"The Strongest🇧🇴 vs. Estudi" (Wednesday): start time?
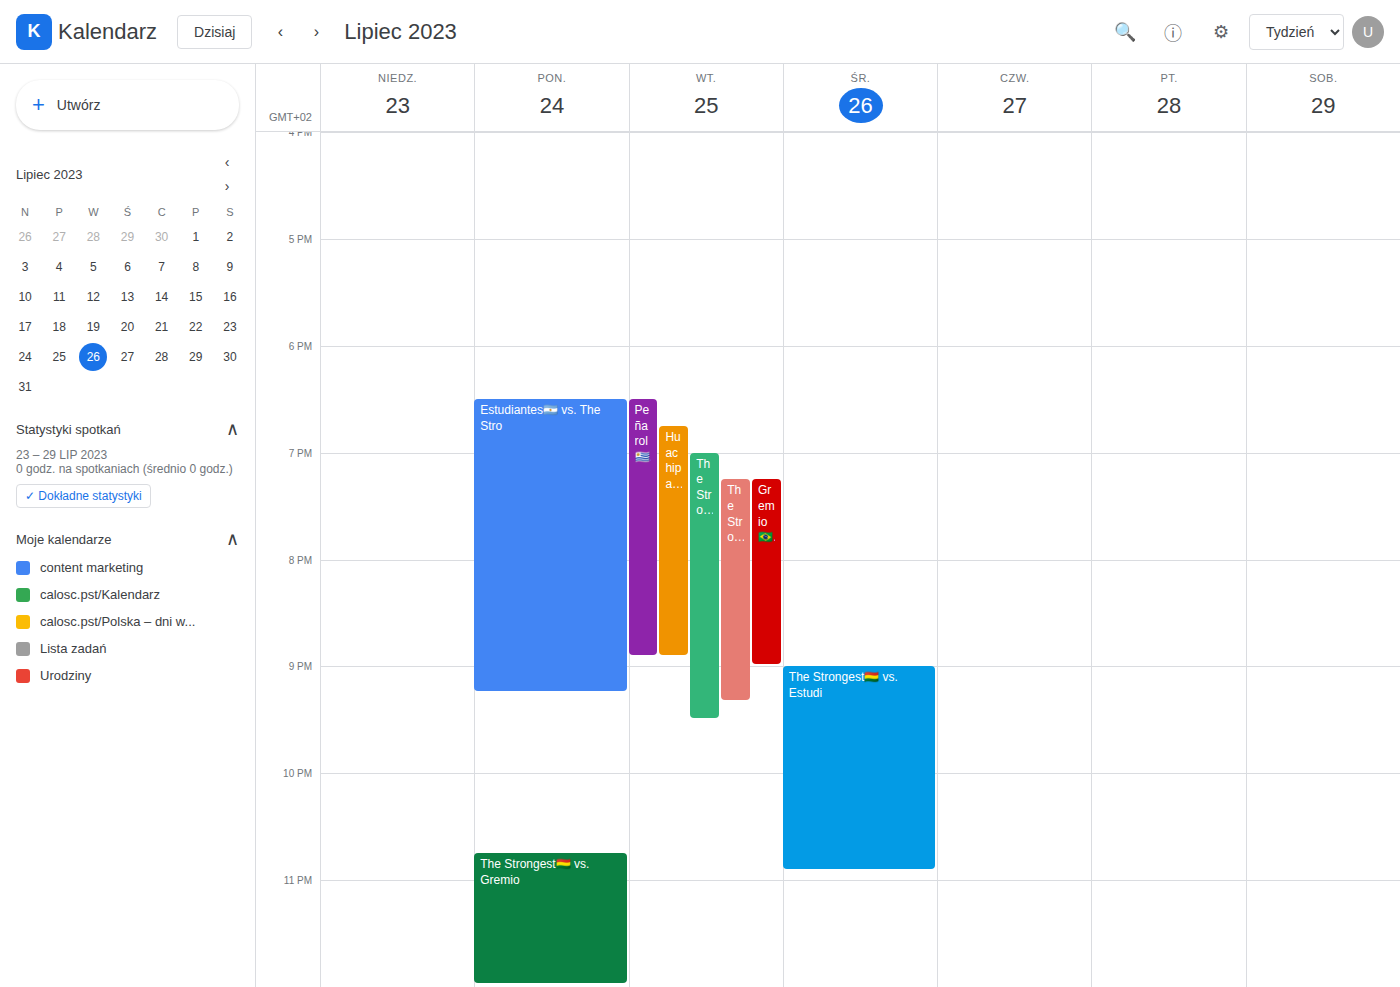
9:00 PM